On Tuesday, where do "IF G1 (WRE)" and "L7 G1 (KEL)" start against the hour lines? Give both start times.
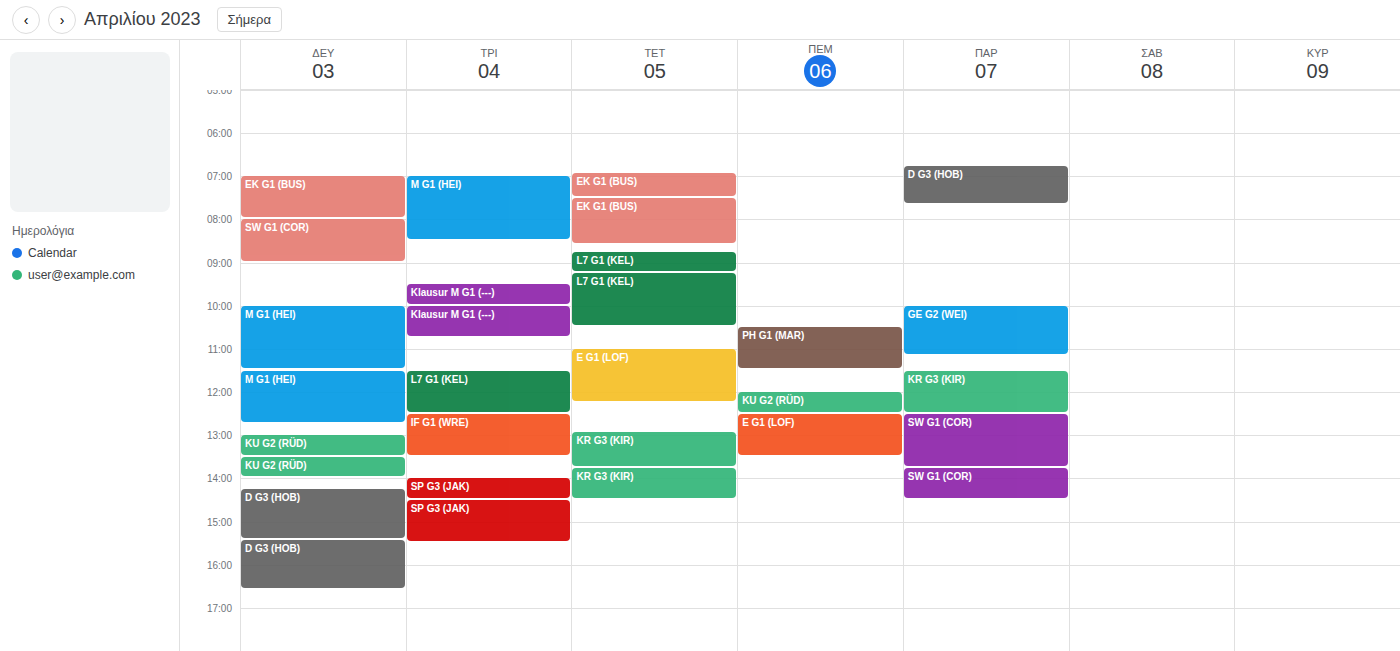
"IF G1 (WRE)": 12:30 PM, halfway between the 12 PM and 1 PM lines. "L7 G1 (KEL)": 11:30 AM, halfway between the 11 AM and 12 PM lines.